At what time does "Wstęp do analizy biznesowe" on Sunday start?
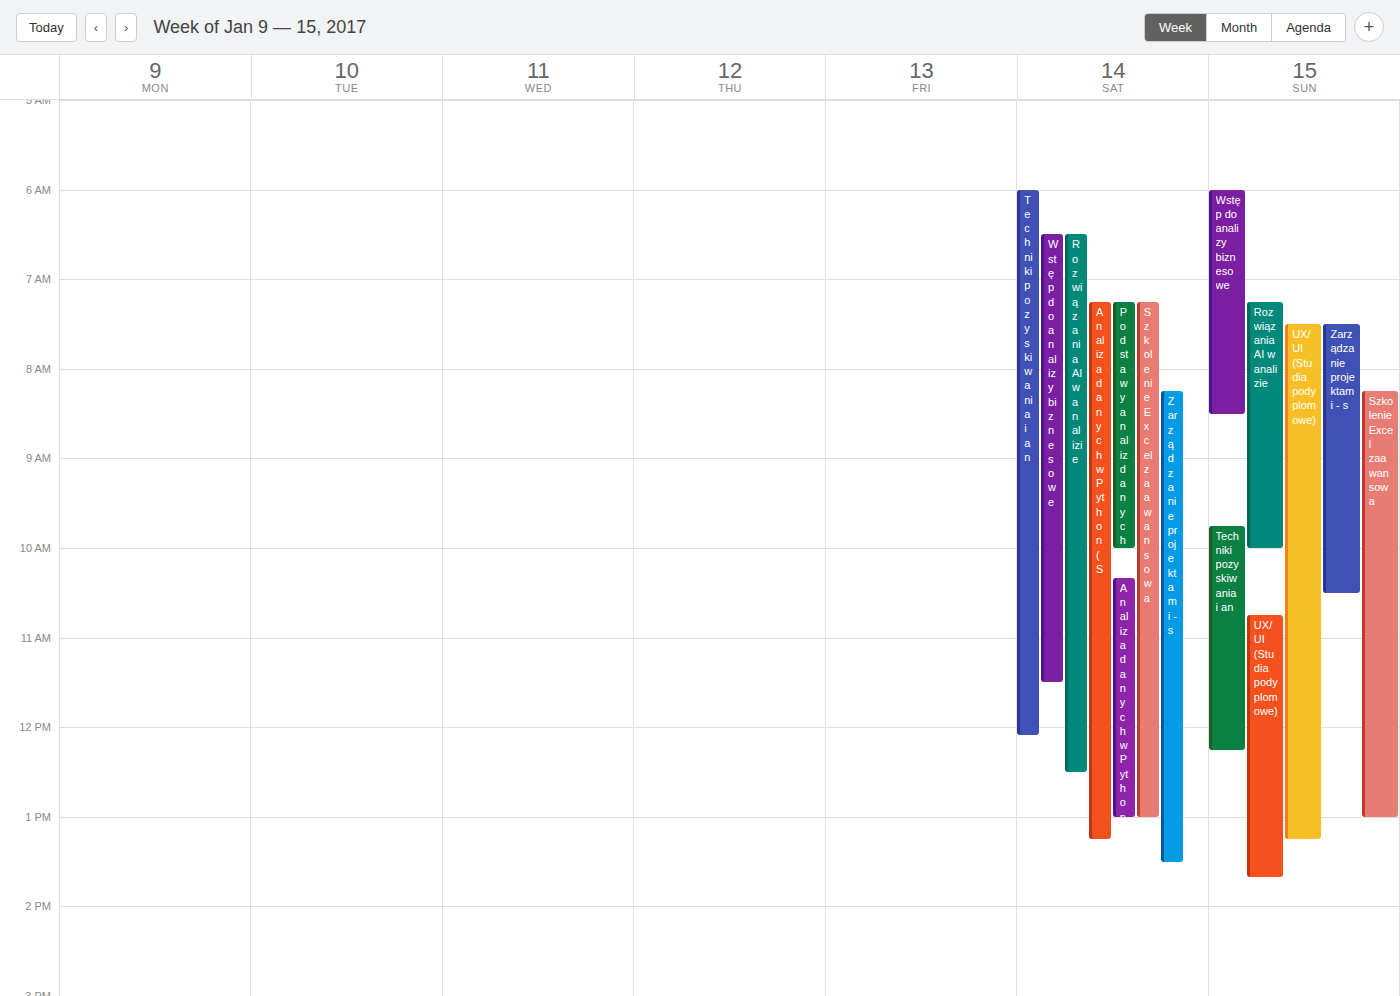
6:00 AM